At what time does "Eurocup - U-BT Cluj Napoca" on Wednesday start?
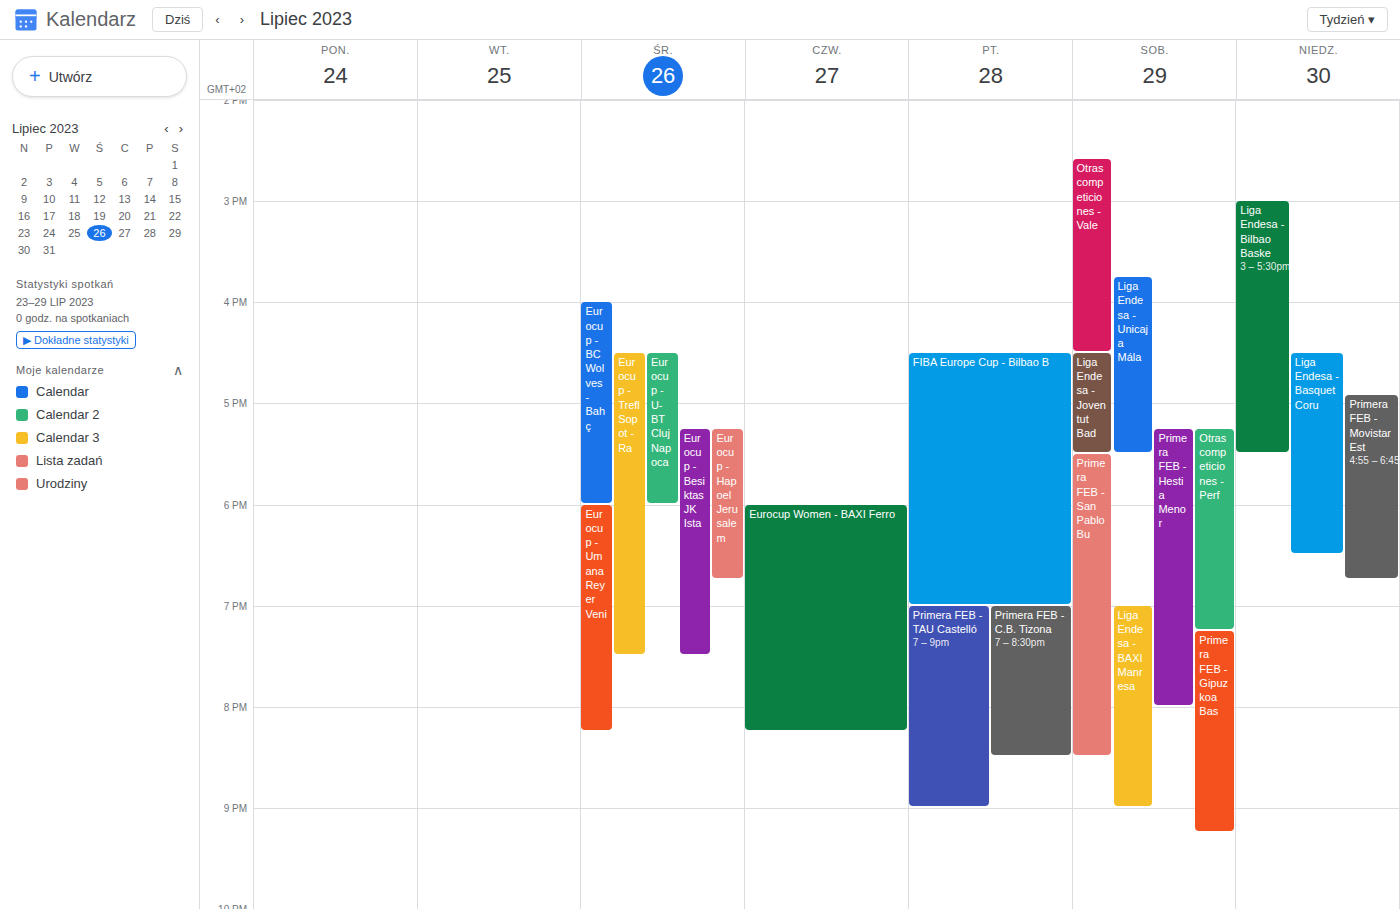
4:30 PM